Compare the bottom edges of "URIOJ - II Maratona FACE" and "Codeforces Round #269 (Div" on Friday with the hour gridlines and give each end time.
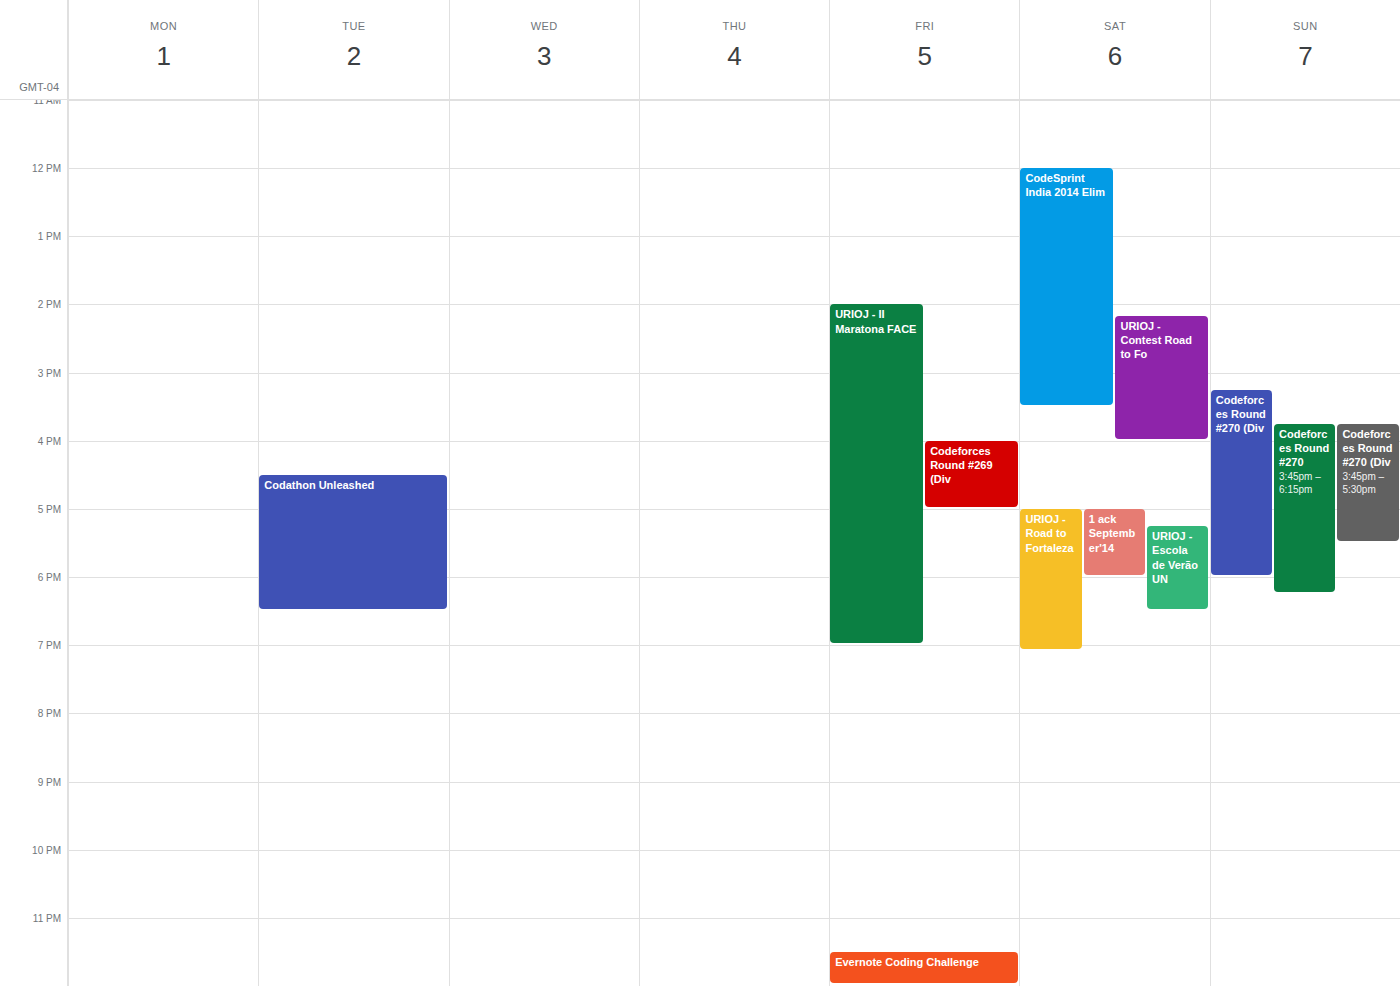
"URIOJ - II Maratona FACE": 7:00 PM, exactly on the 7 PM line. "Codeforces Round #269 (Div": 5:00 PM, exactly on the 5 PM line.